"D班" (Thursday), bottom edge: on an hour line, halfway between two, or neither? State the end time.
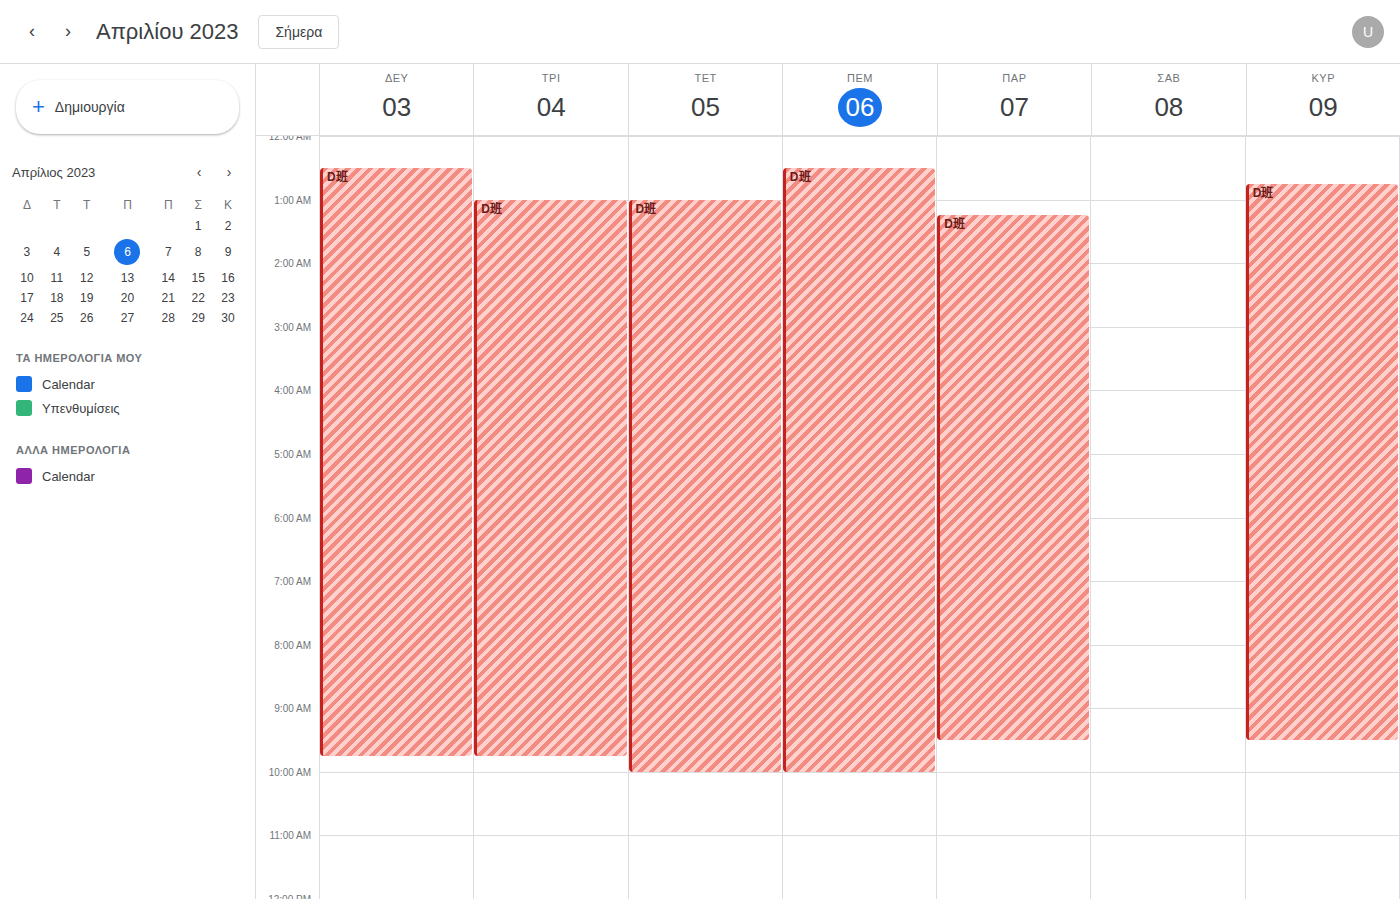
10:00 -- exactly on the 10:00 line.